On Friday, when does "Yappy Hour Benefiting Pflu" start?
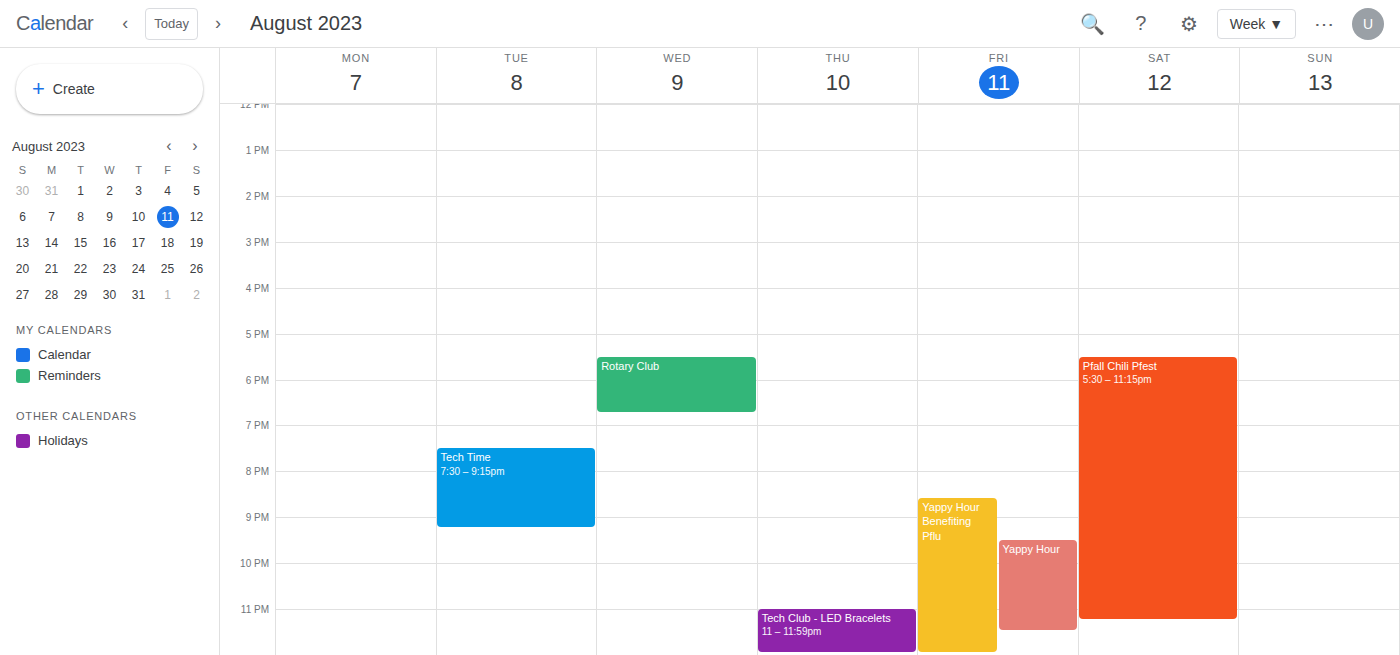
8:35 PM